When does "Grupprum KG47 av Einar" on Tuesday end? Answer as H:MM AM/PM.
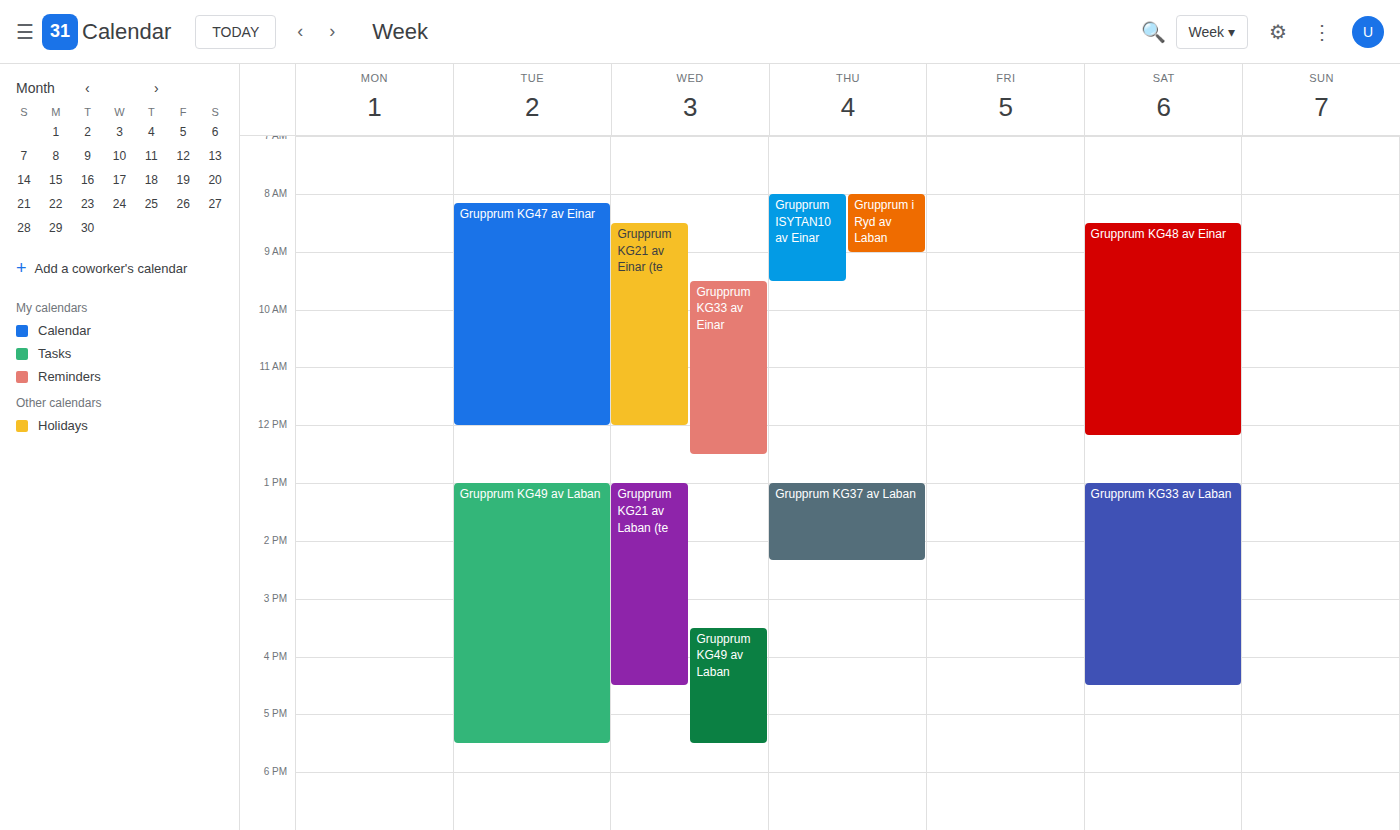
12:00 PM